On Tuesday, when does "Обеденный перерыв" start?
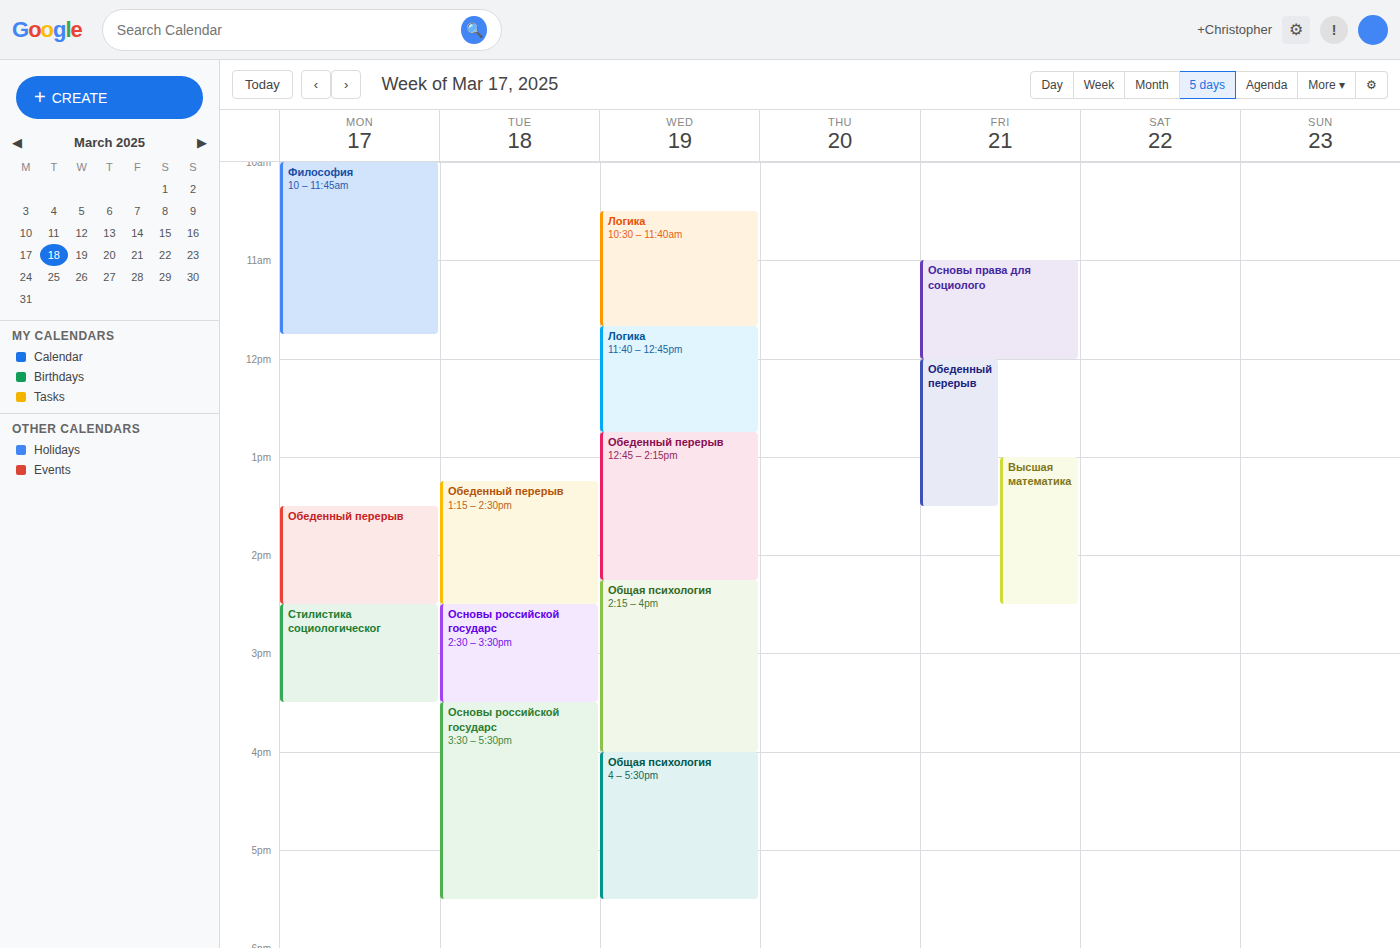
1:15 PM